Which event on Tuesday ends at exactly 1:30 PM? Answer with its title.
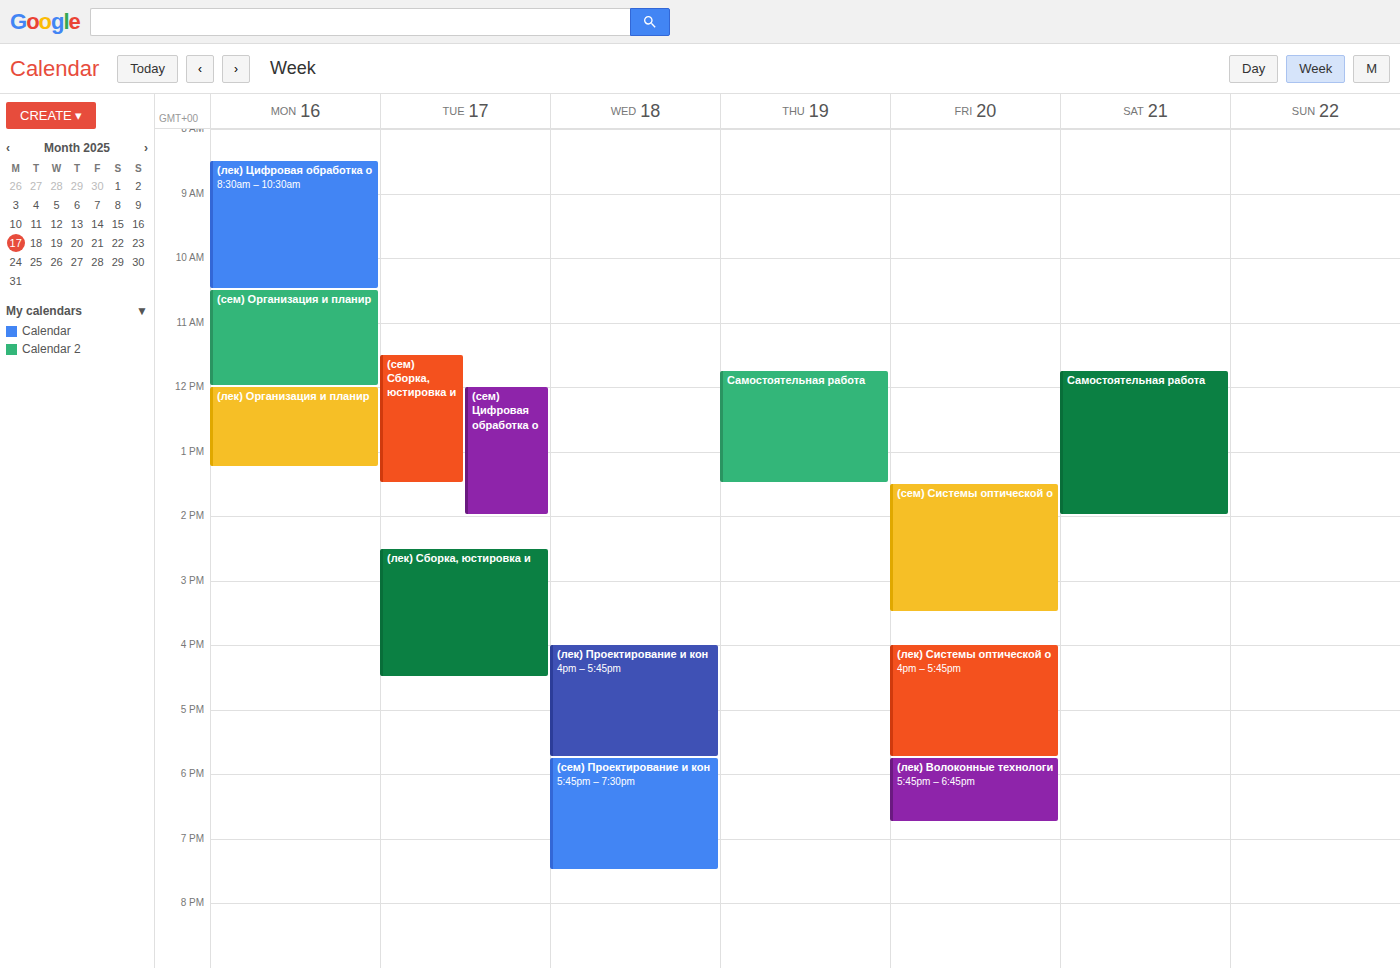
"(сем) Сборка, юстировка и"